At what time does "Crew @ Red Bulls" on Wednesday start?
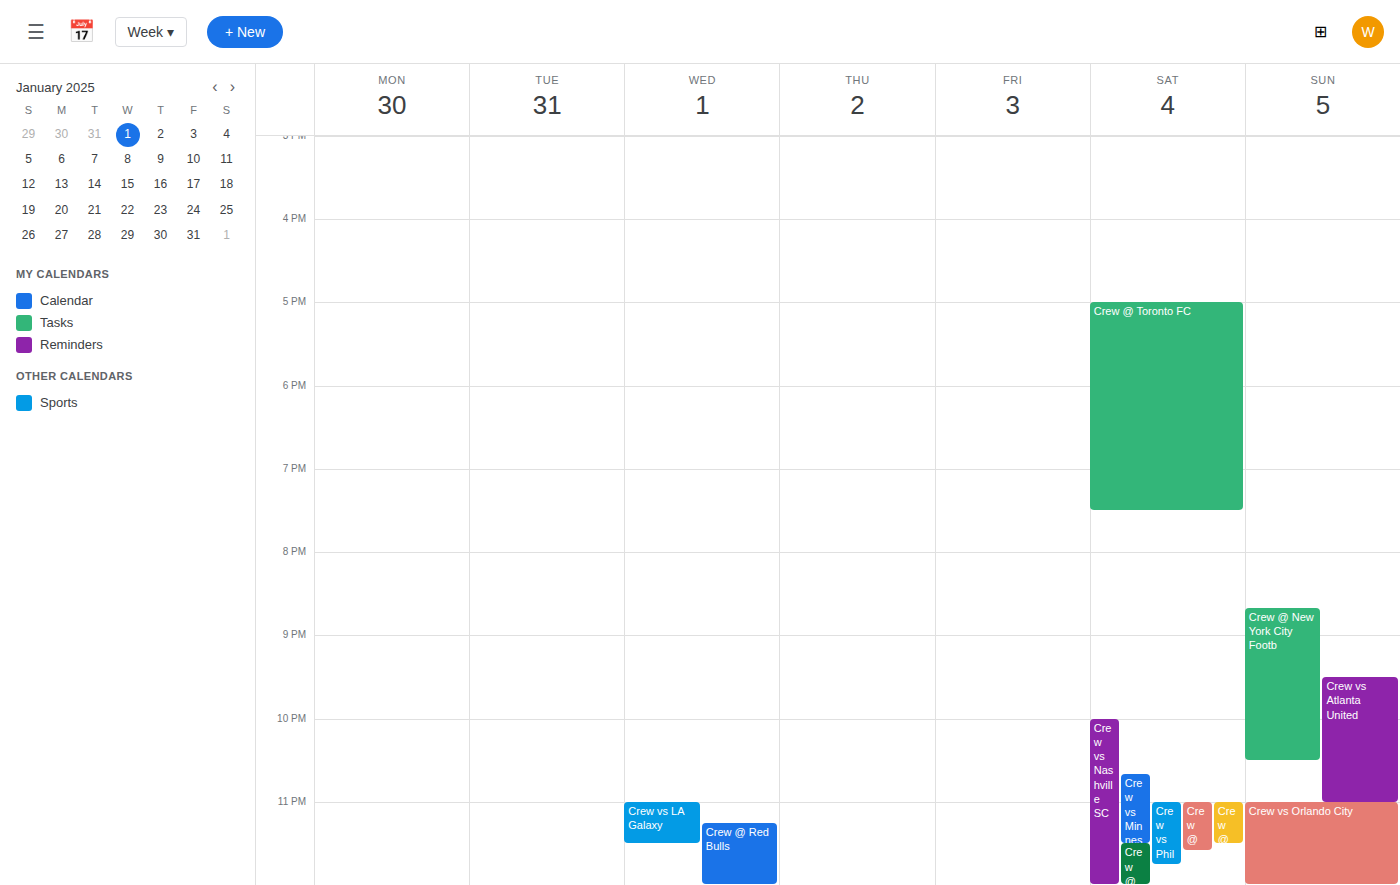
11:15 PM